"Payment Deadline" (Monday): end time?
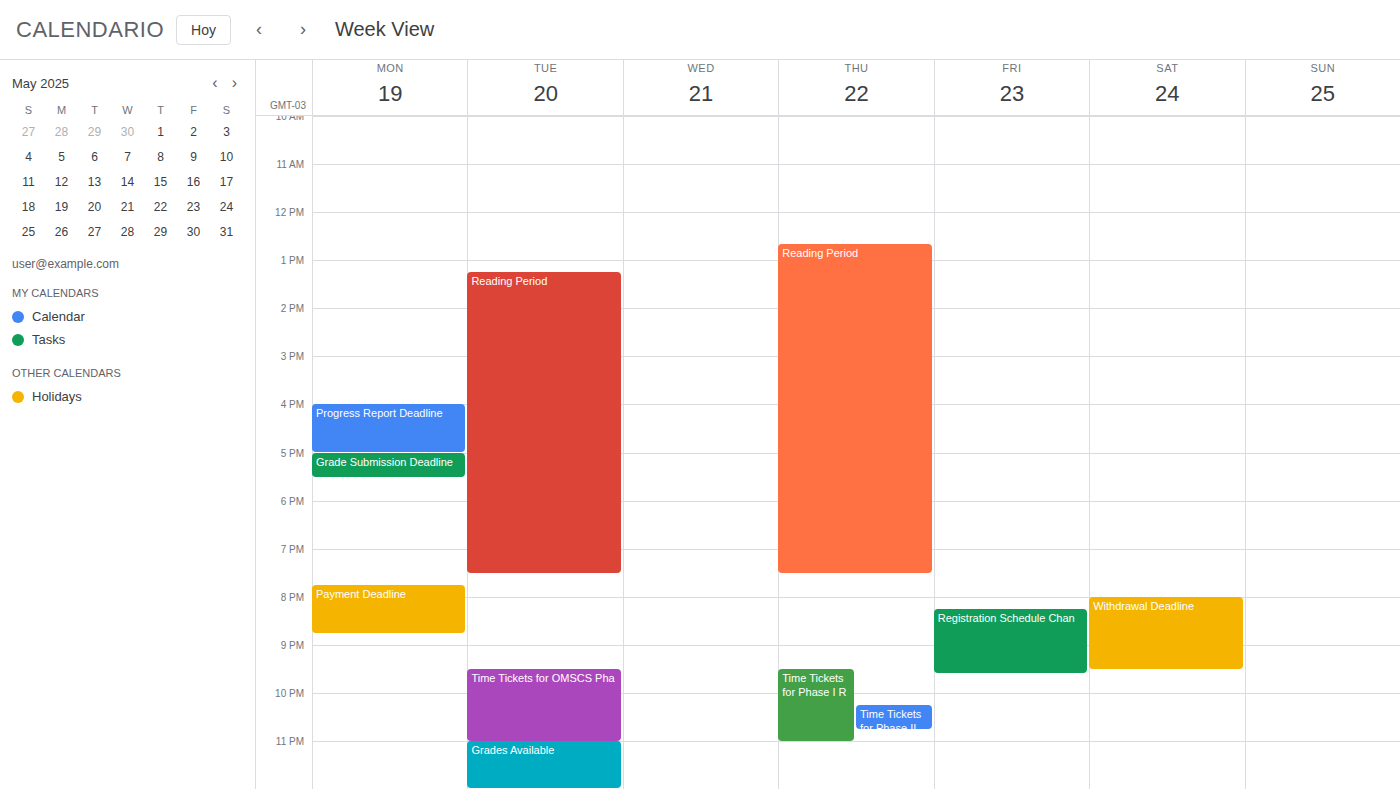
8:45 PM